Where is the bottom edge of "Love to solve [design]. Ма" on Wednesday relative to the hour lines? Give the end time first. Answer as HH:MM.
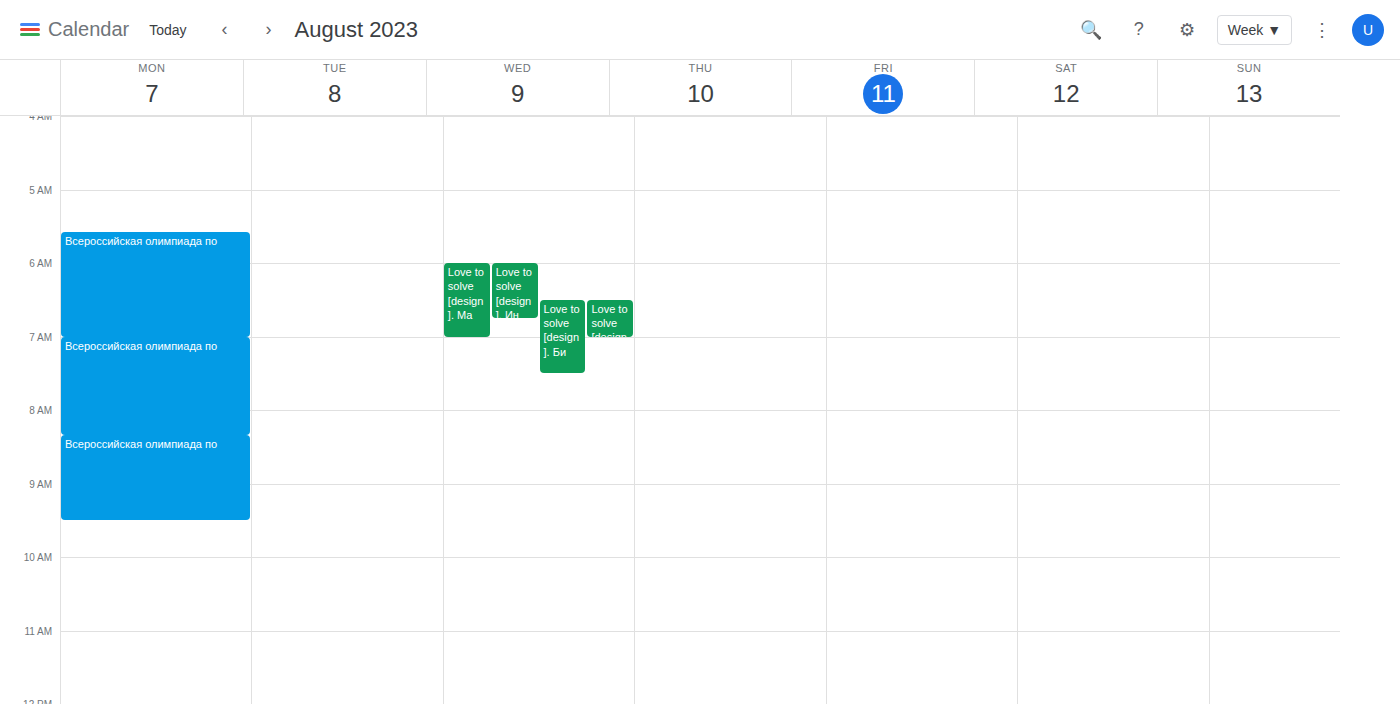
07:00 -- exactly on the 07:00 line.